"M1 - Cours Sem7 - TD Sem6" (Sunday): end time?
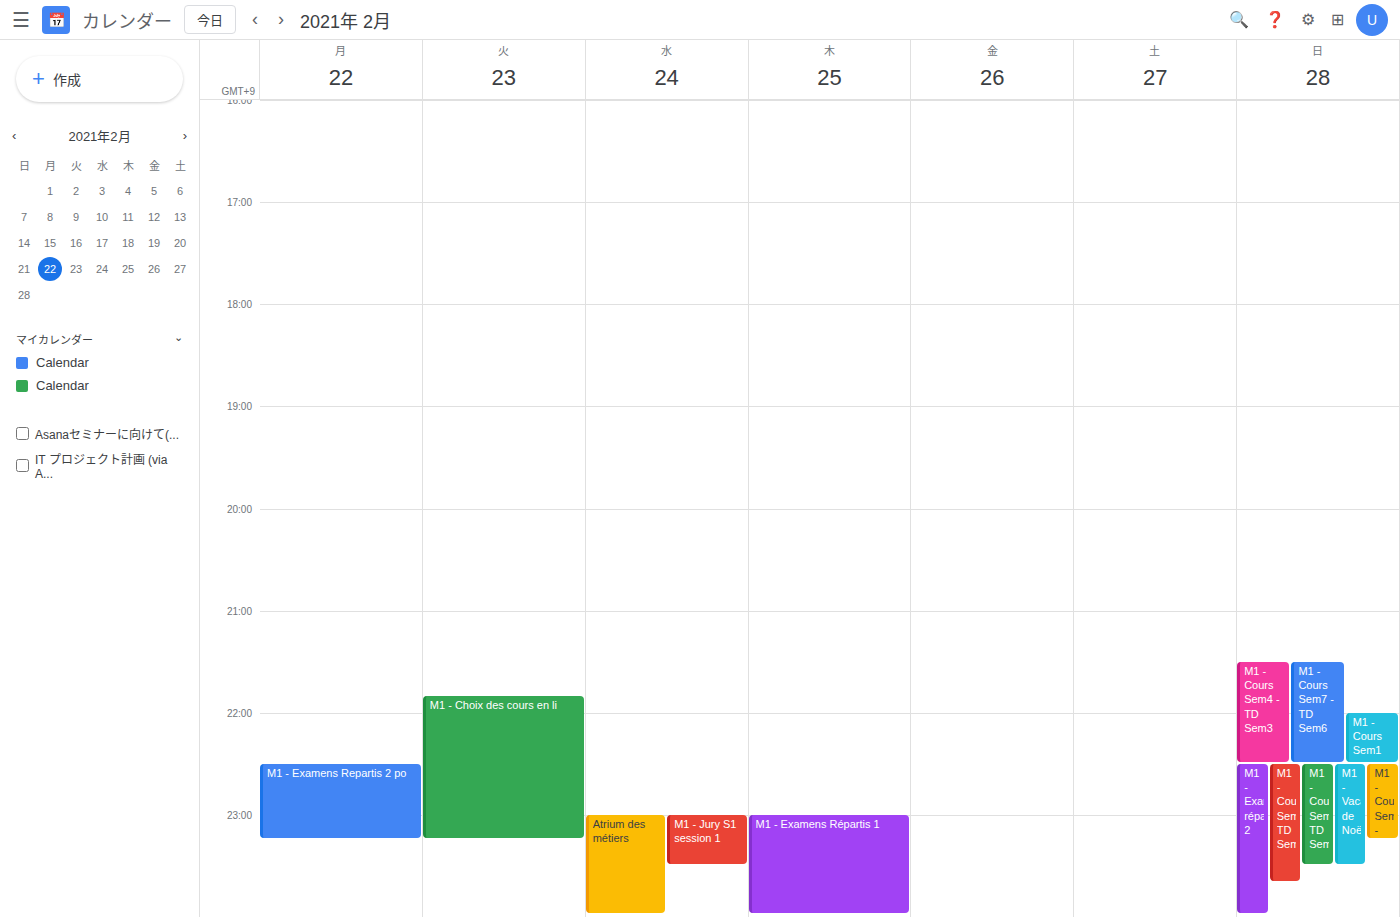
10:30 PM